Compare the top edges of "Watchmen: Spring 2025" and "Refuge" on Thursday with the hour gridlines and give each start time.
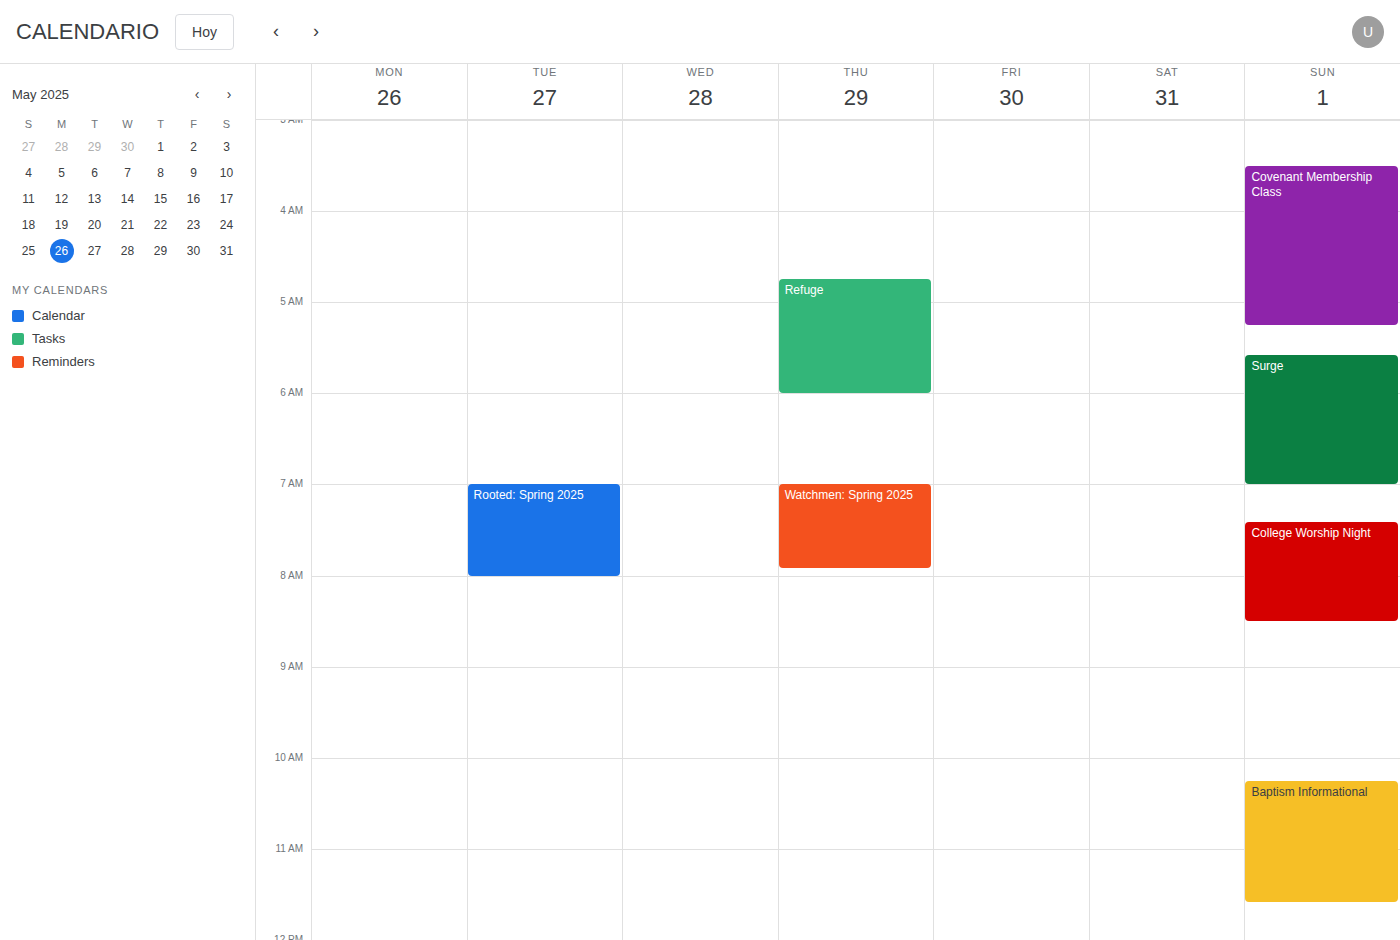
"Watchmen: Spring 2025": 07:00, exactly on the 07:00 line. "Refuge": 04:45, neither: three quarters of the way from the 04:00 line to the 05:00 line.